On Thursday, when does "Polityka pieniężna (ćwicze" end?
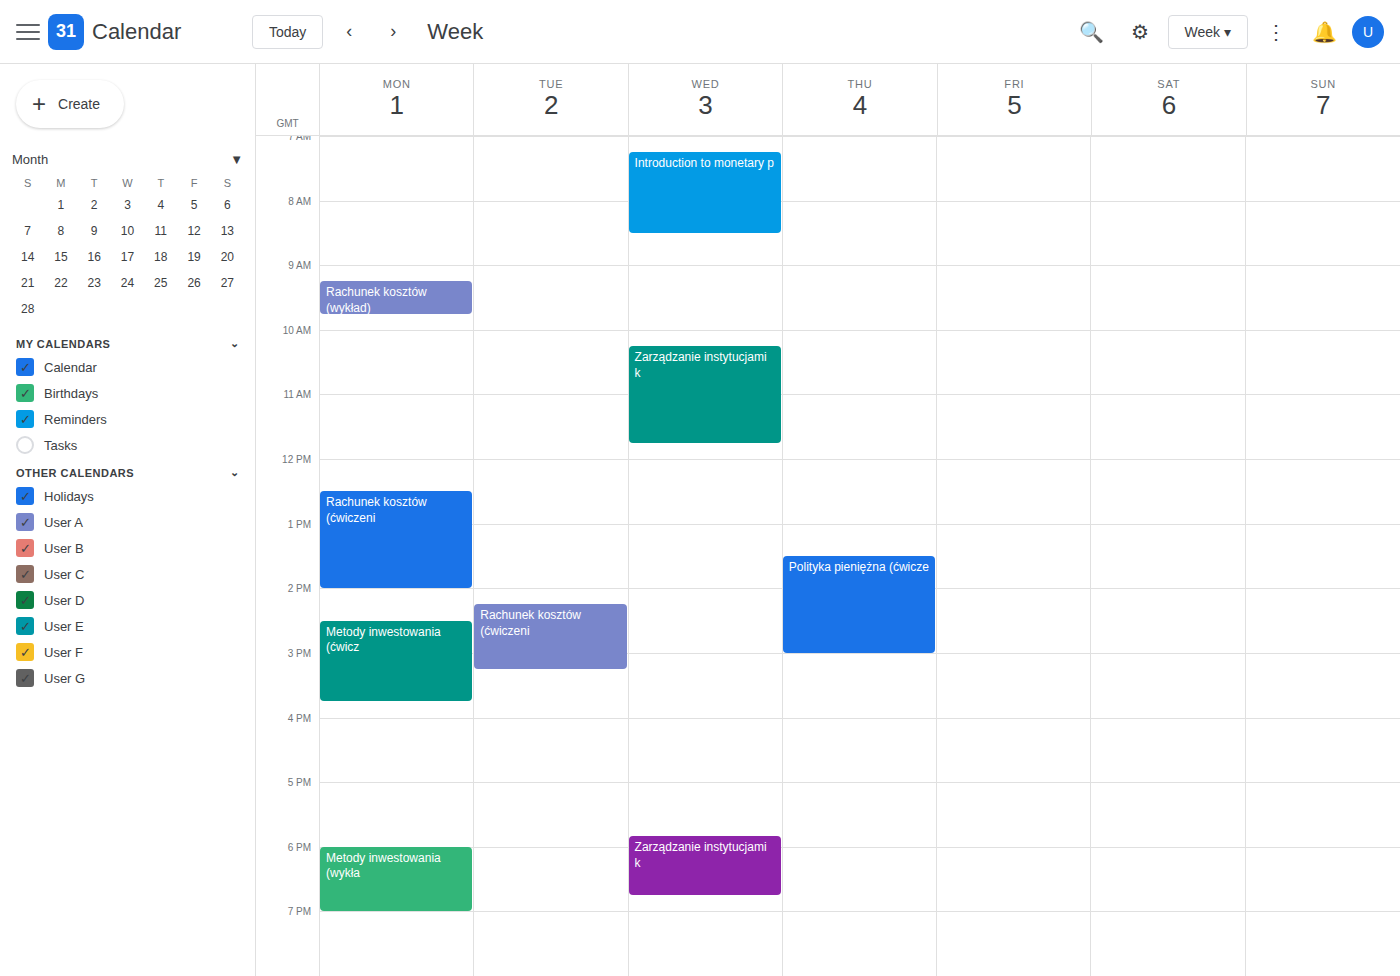
3:00 PM